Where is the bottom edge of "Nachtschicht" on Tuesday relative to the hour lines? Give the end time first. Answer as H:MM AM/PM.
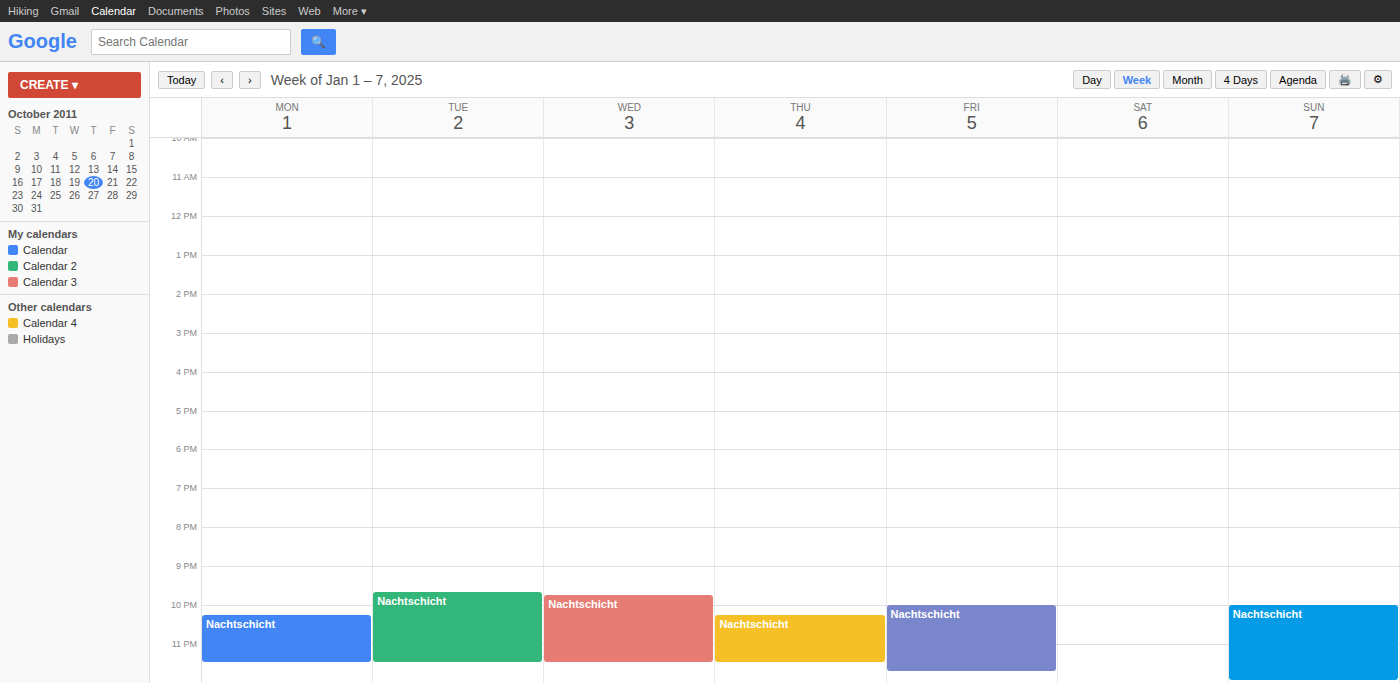
11:30 PM -- halfway between the 11 PM and 12 AM lines.